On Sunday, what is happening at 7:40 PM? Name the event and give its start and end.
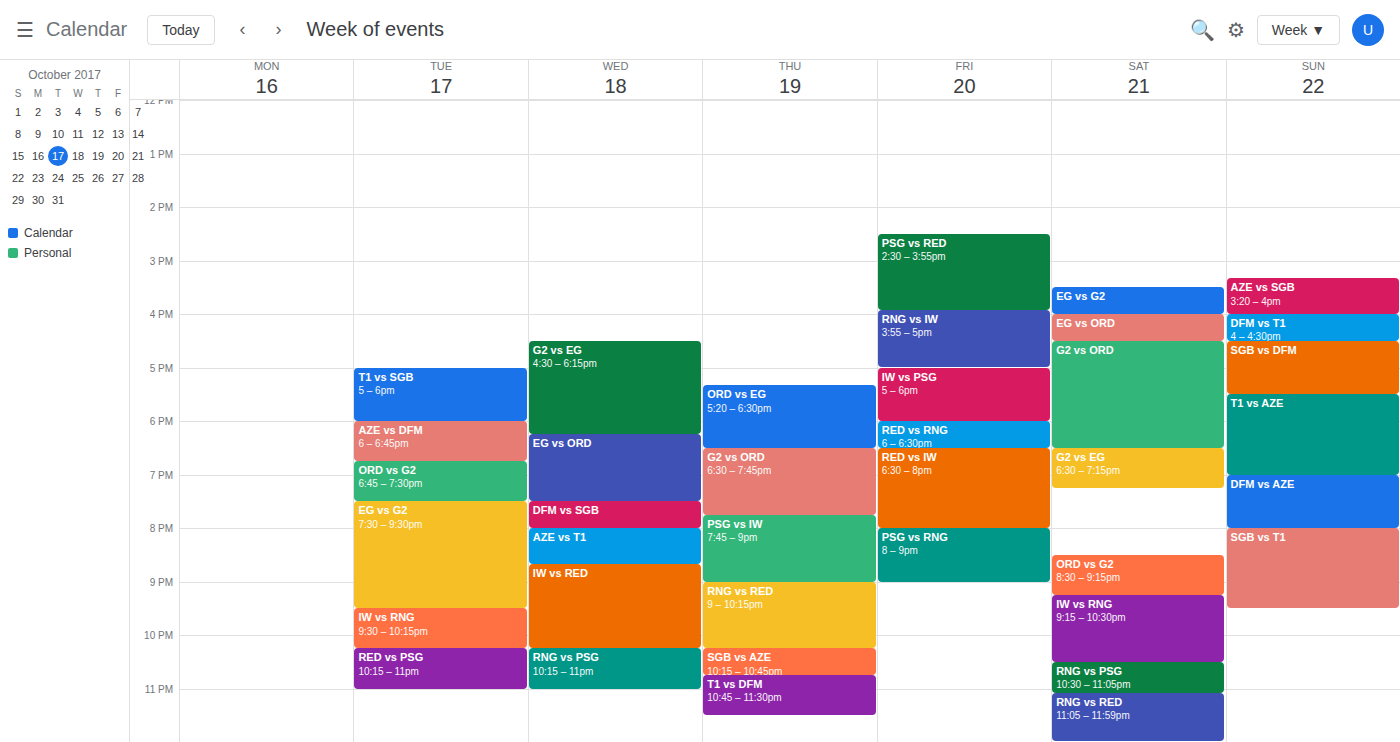
"DFM vs AZE", 7:00 PM to 8:00 PM